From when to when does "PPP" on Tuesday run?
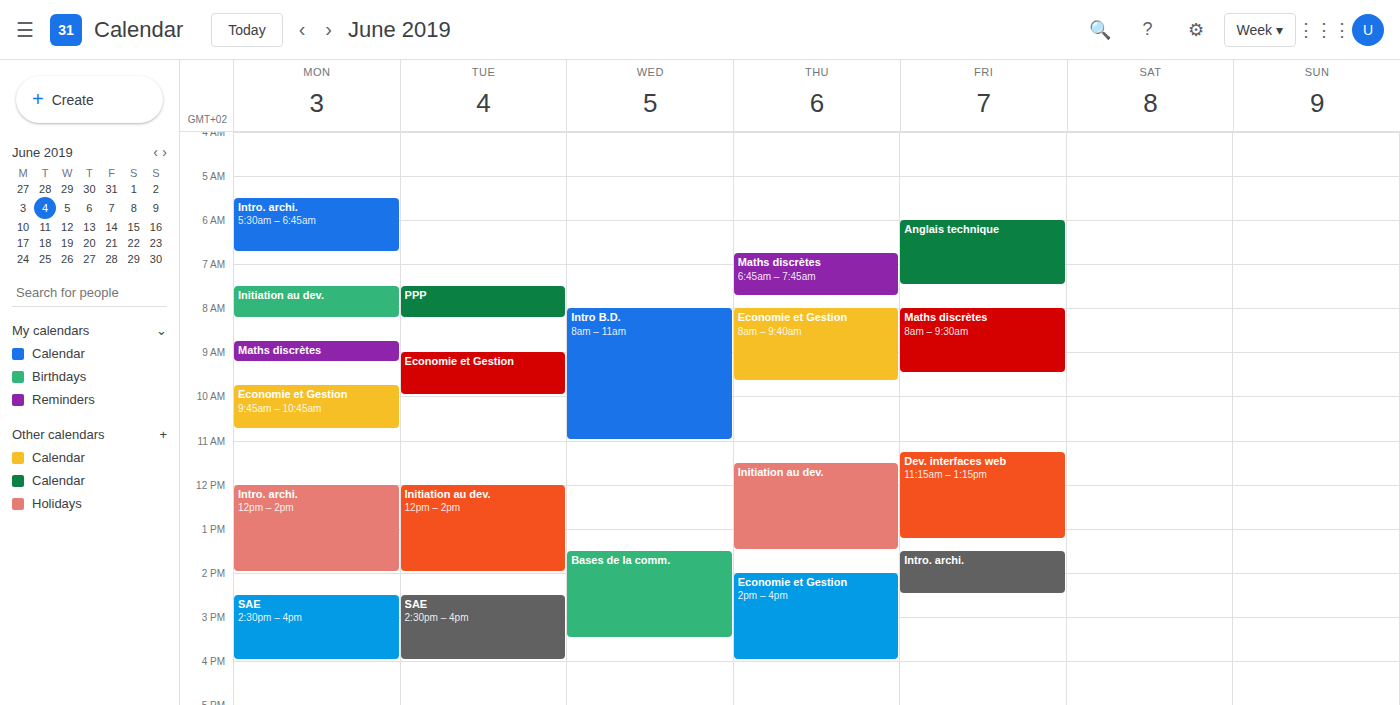
07:30 to 08:15